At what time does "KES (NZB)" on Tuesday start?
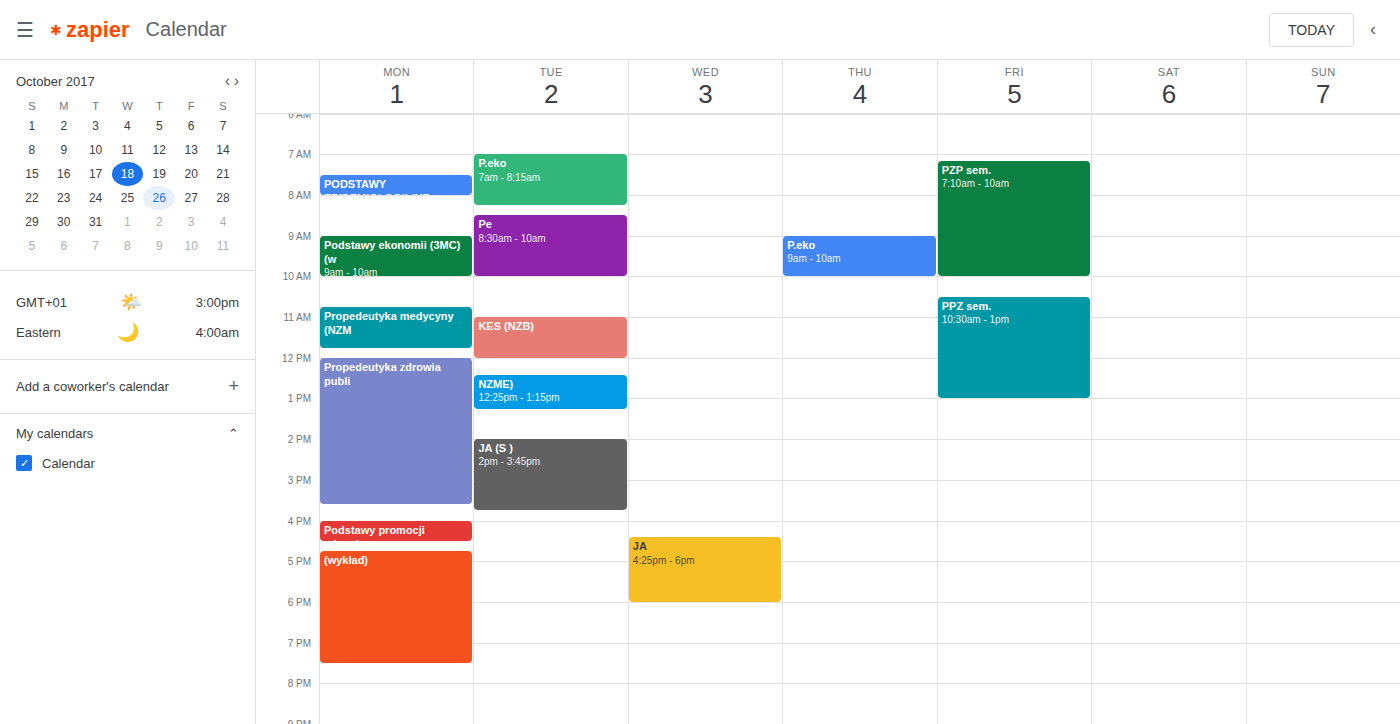
11:00 AM